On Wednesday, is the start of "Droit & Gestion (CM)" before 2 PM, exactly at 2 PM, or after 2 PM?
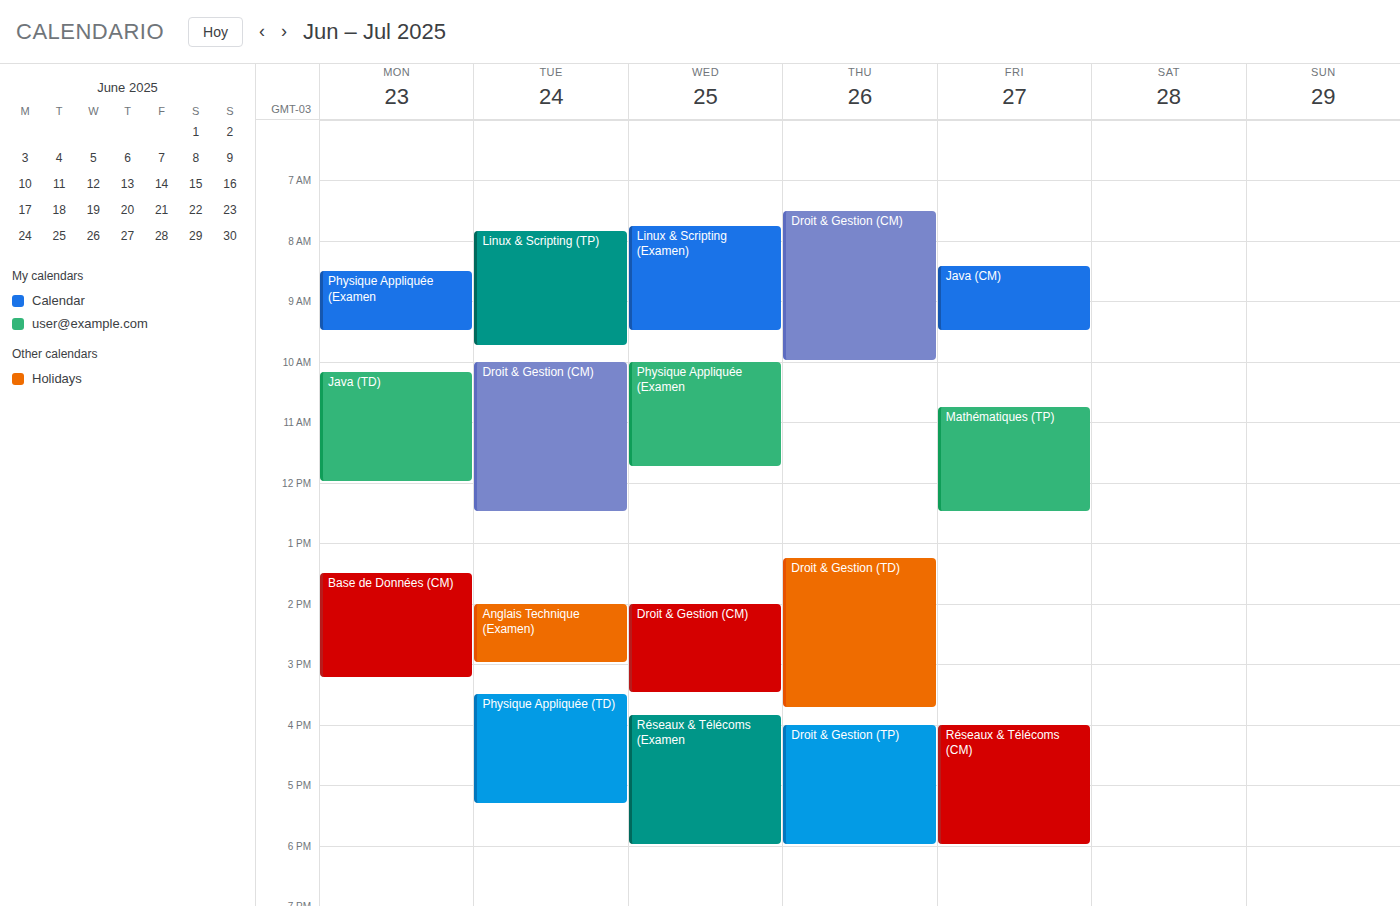
2:00 PM -- exactly at 2 PM, on the 2 PM line.